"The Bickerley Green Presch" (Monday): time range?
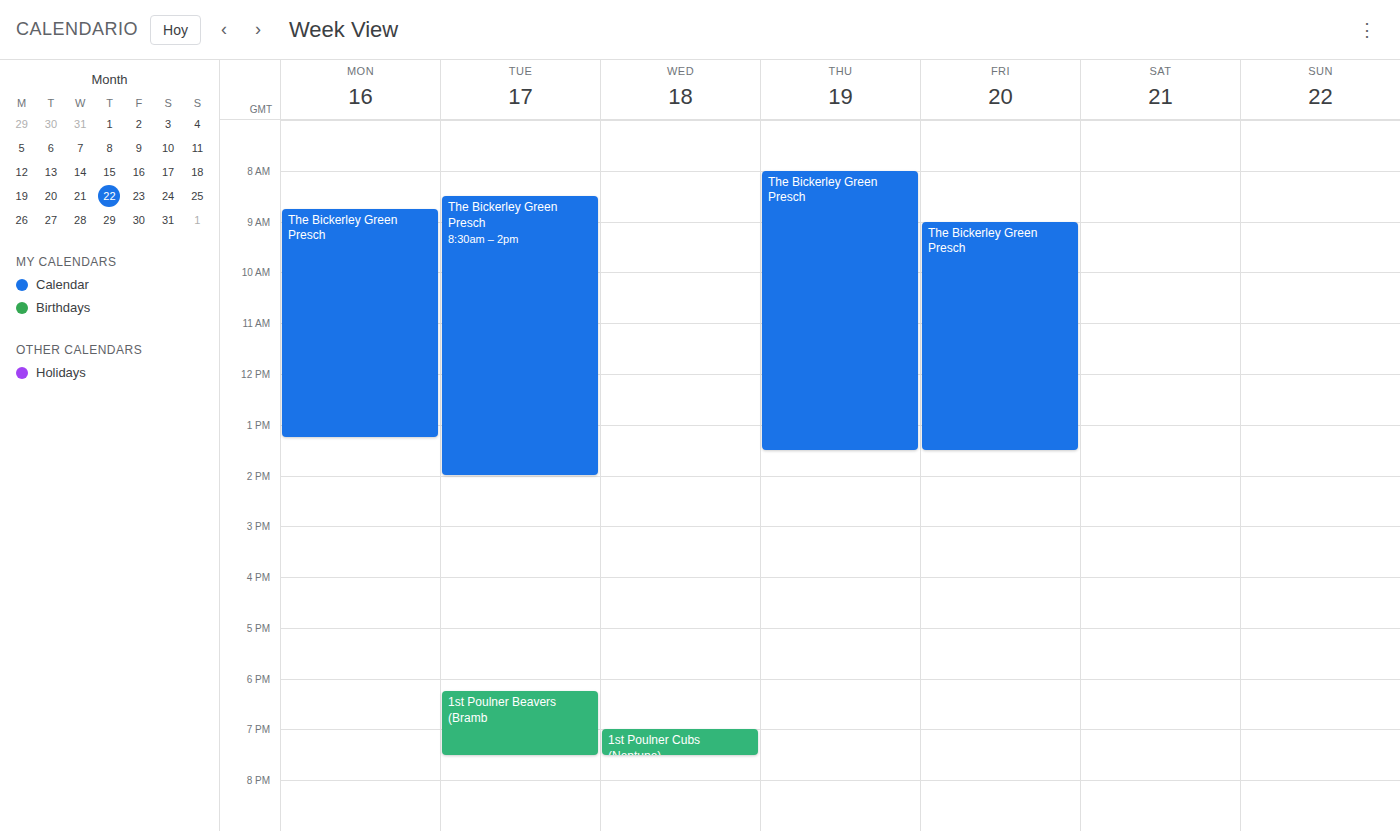
8:45 AM to 1:15 PM